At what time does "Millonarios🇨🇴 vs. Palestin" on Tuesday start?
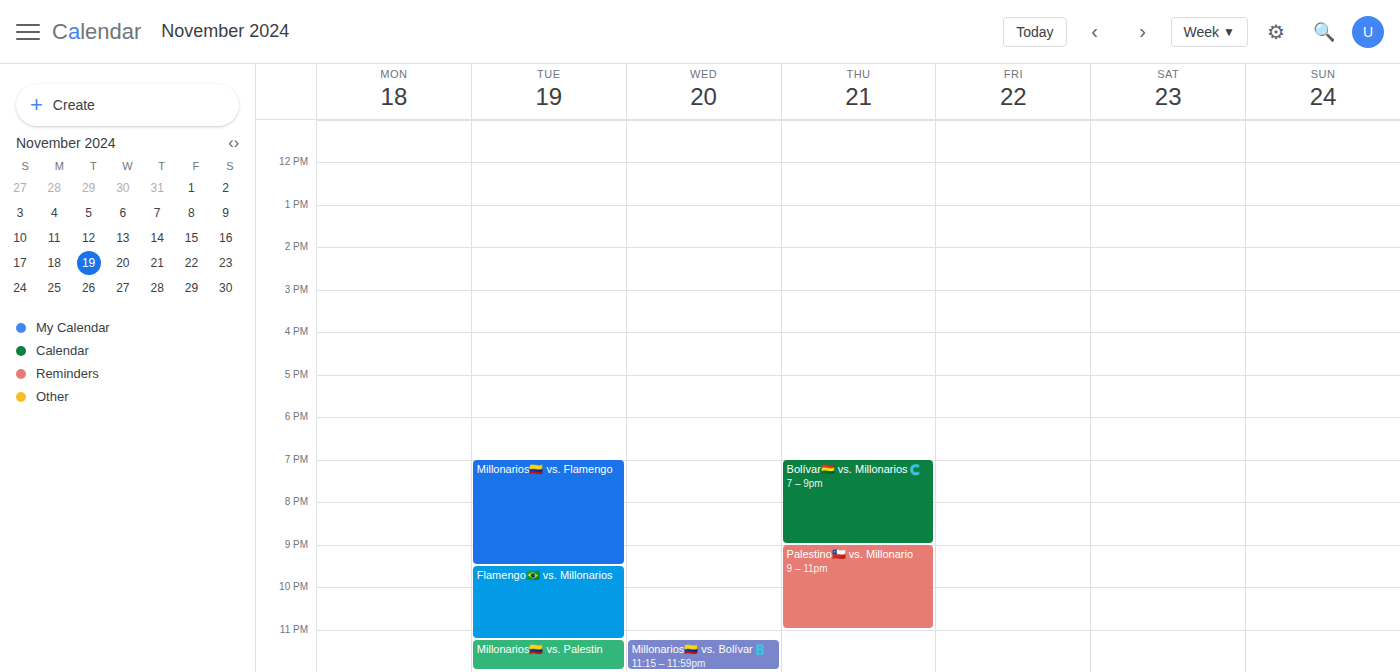
11:15 PM